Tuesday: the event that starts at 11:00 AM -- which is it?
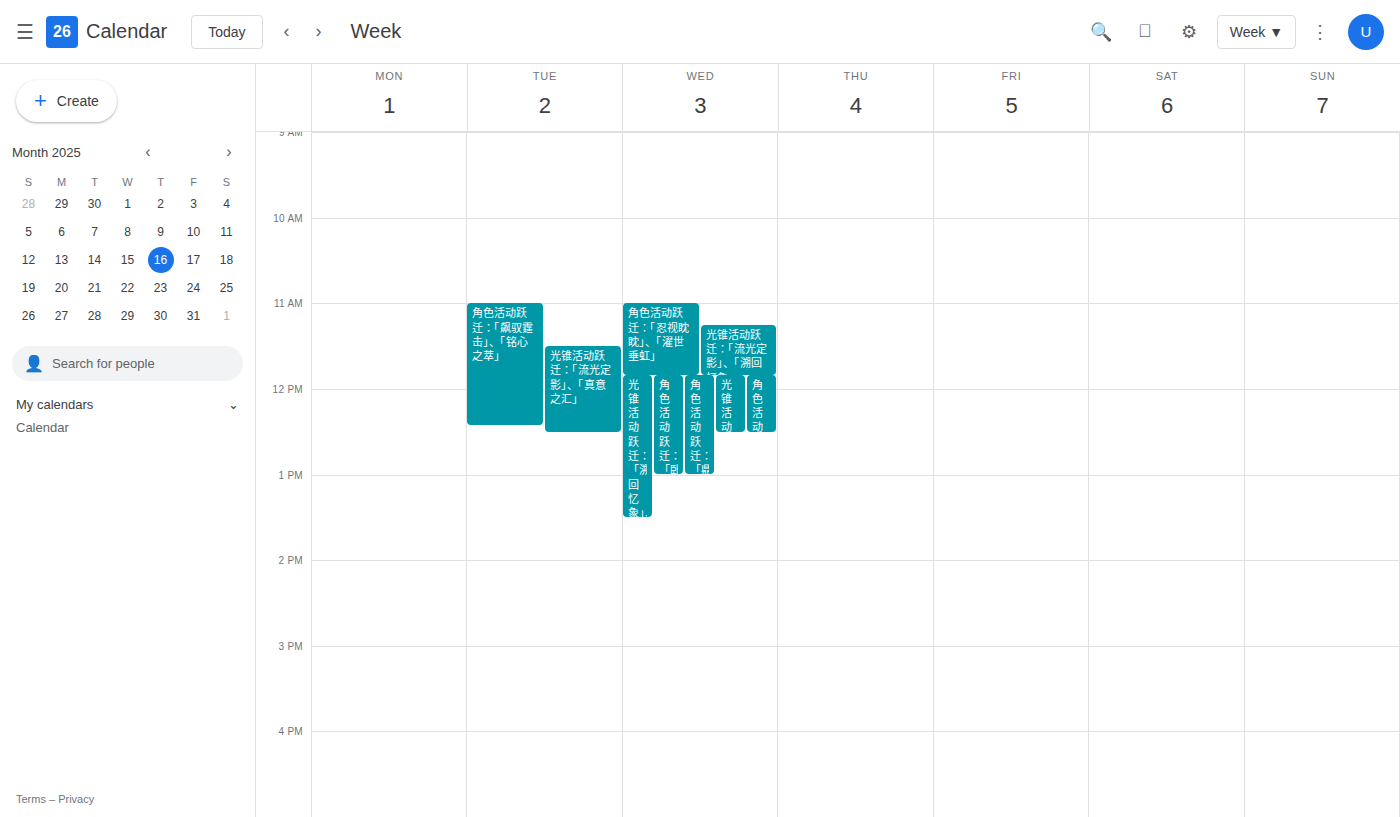
"角色活动跃迁：「飙驭霆击」、「铭心之萃」"